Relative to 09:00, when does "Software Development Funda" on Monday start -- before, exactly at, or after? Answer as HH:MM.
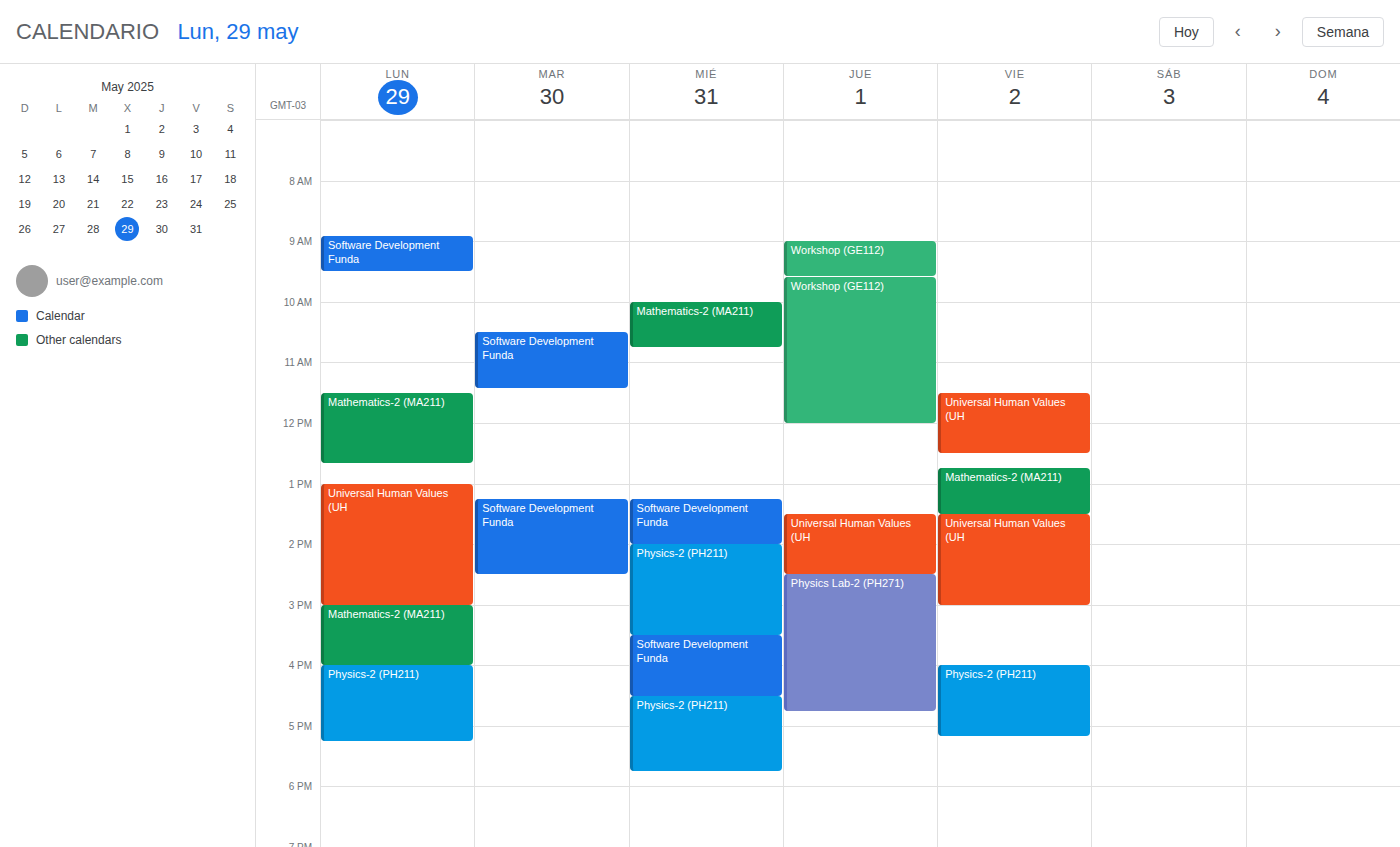
08:55 -- before 09:00, 5 minutes above the 09:00 line.